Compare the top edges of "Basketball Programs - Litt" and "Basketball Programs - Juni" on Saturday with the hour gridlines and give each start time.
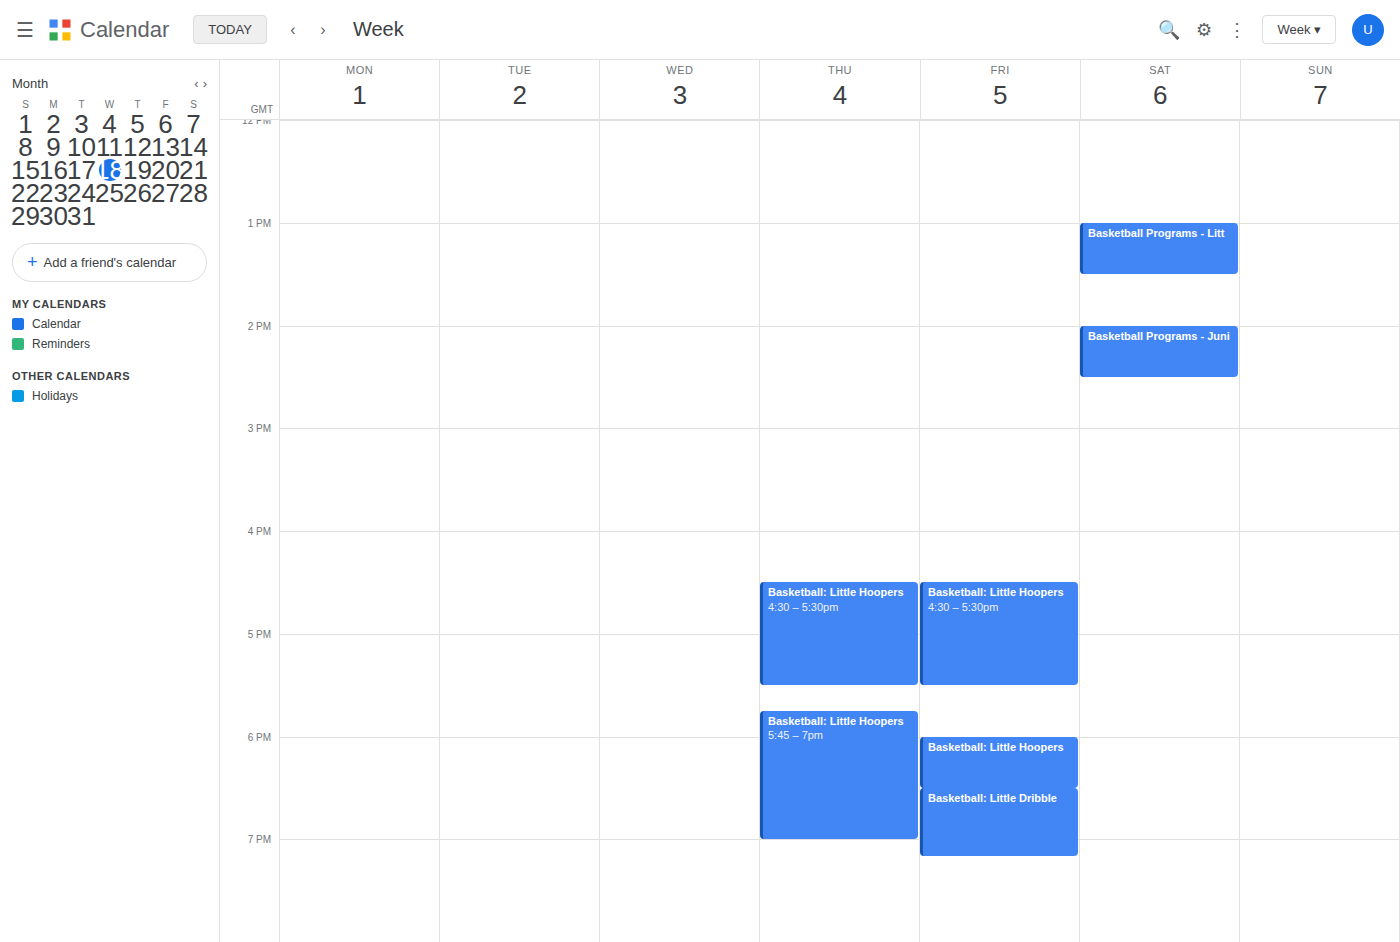
"Basketball Programs - Litt": 1:00 PM, exactly on the 1 PM line. "Basketball Programs - Juni": 2:00 PM, exactly on the 2 PM line.